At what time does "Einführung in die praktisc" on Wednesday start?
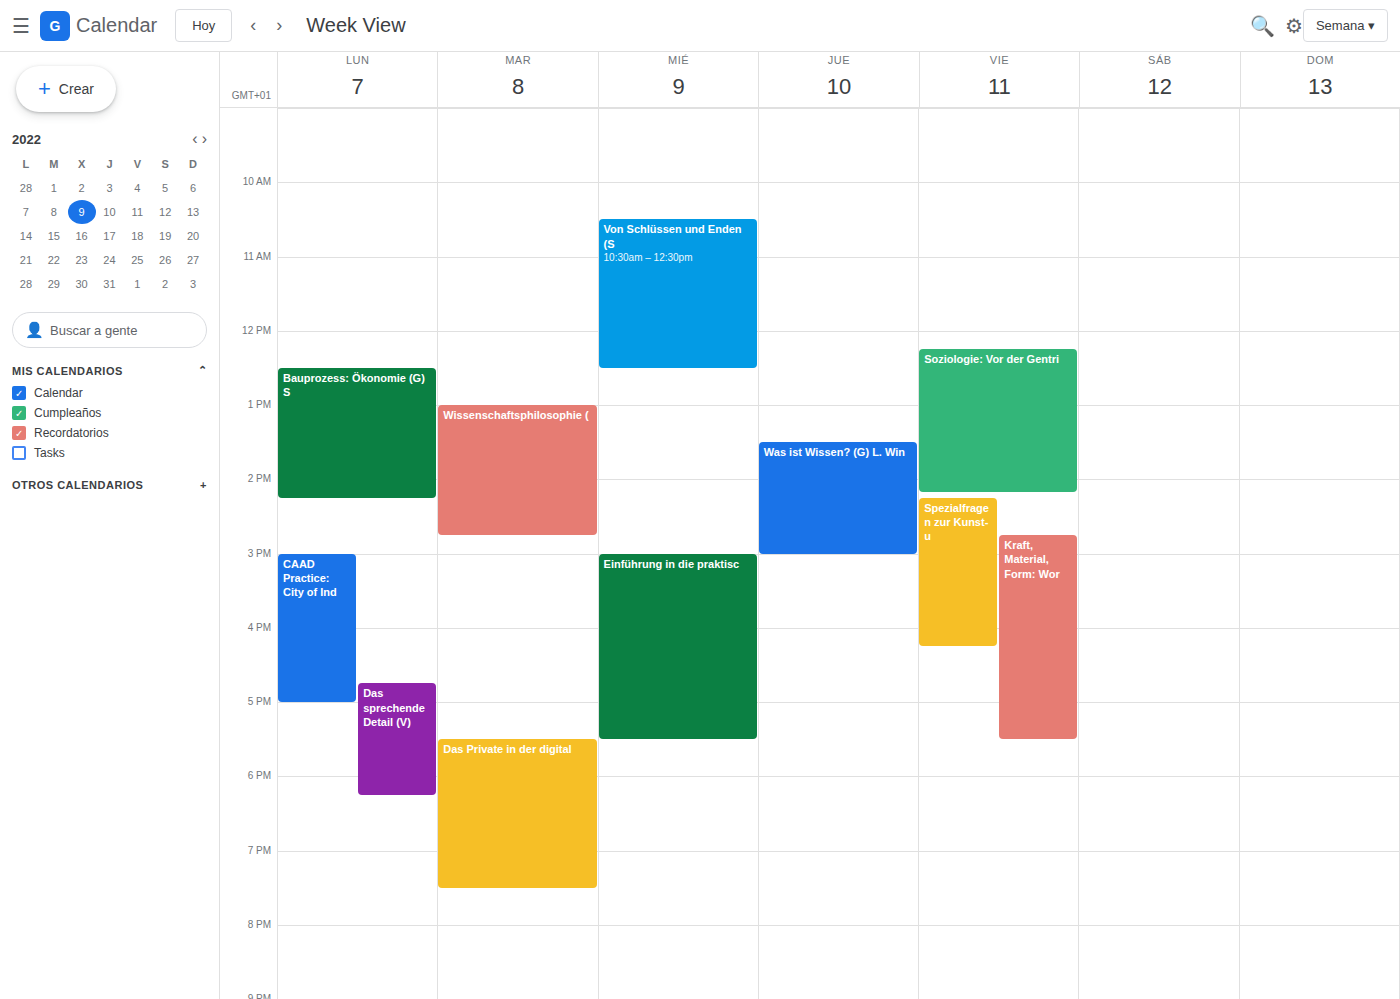
3:00 PM